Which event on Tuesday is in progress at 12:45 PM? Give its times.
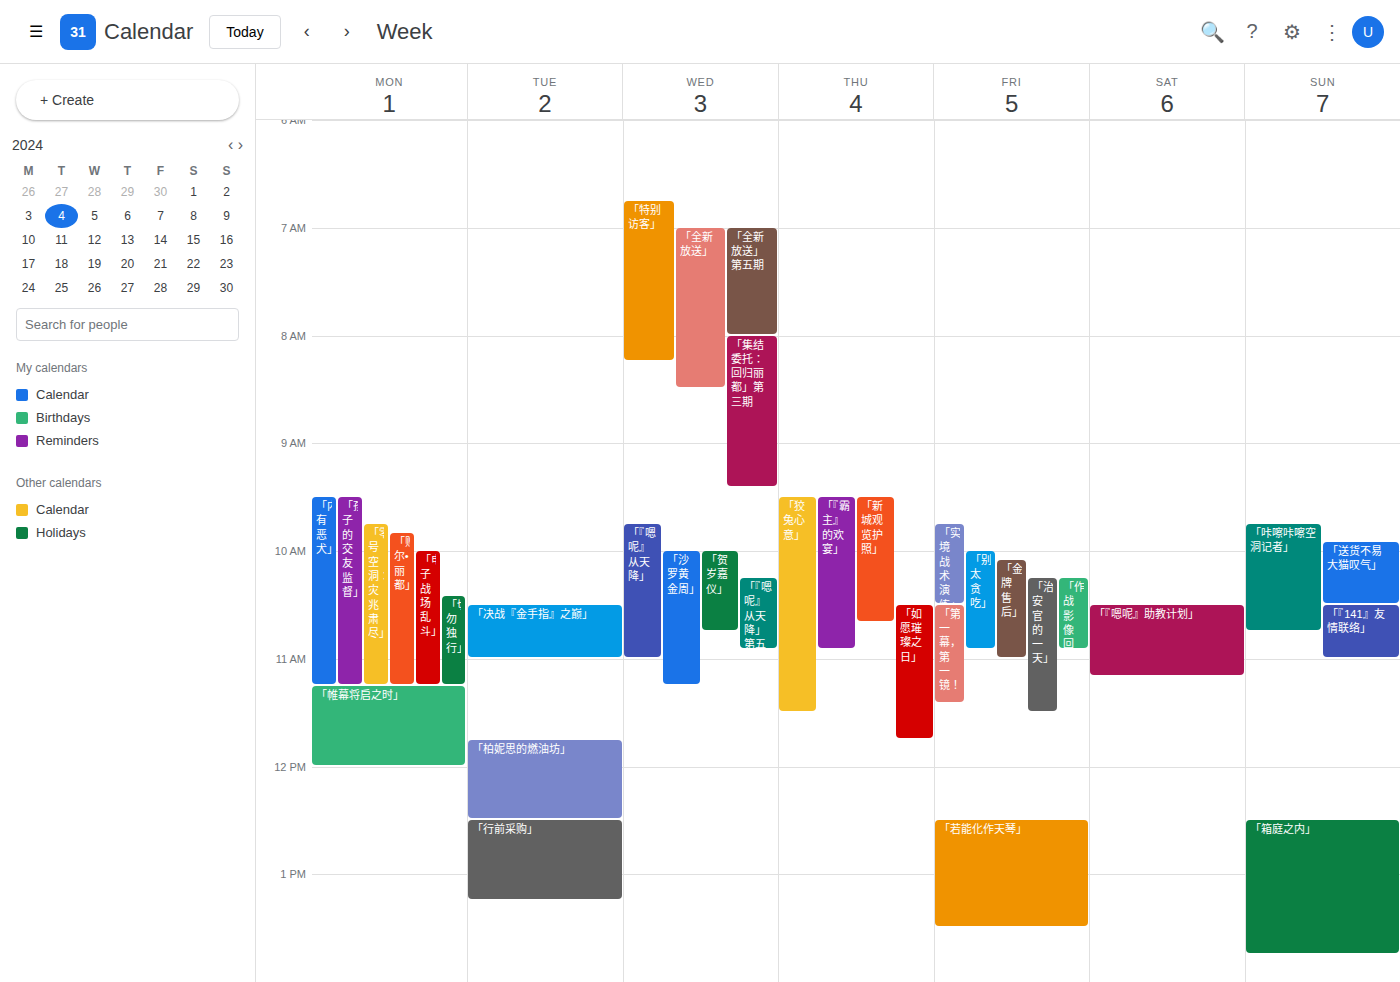
"「行前采购」", 12:30 PM to 1:15 PM